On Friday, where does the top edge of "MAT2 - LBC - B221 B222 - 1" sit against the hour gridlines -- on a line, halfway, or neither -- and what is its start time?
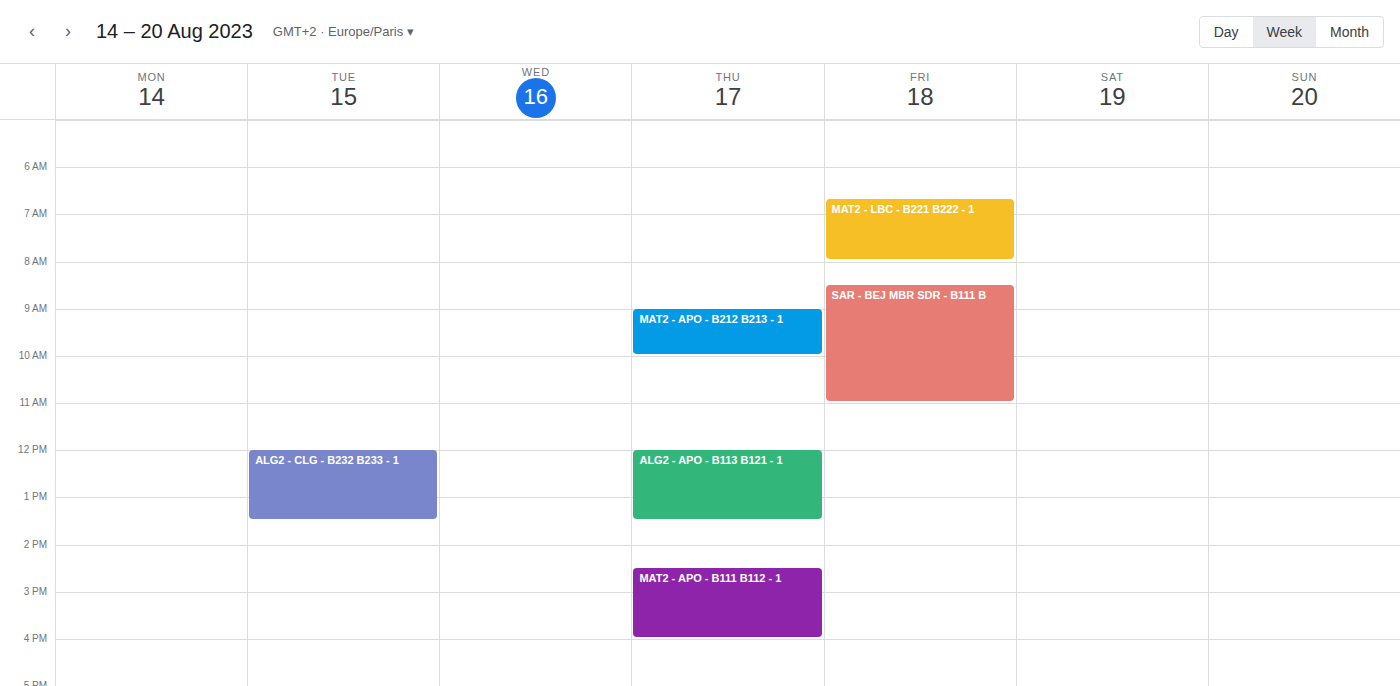
6:40 AM -- neither: 40 minutes below the 6 AM line and 20 minutes above the 7 AM line.